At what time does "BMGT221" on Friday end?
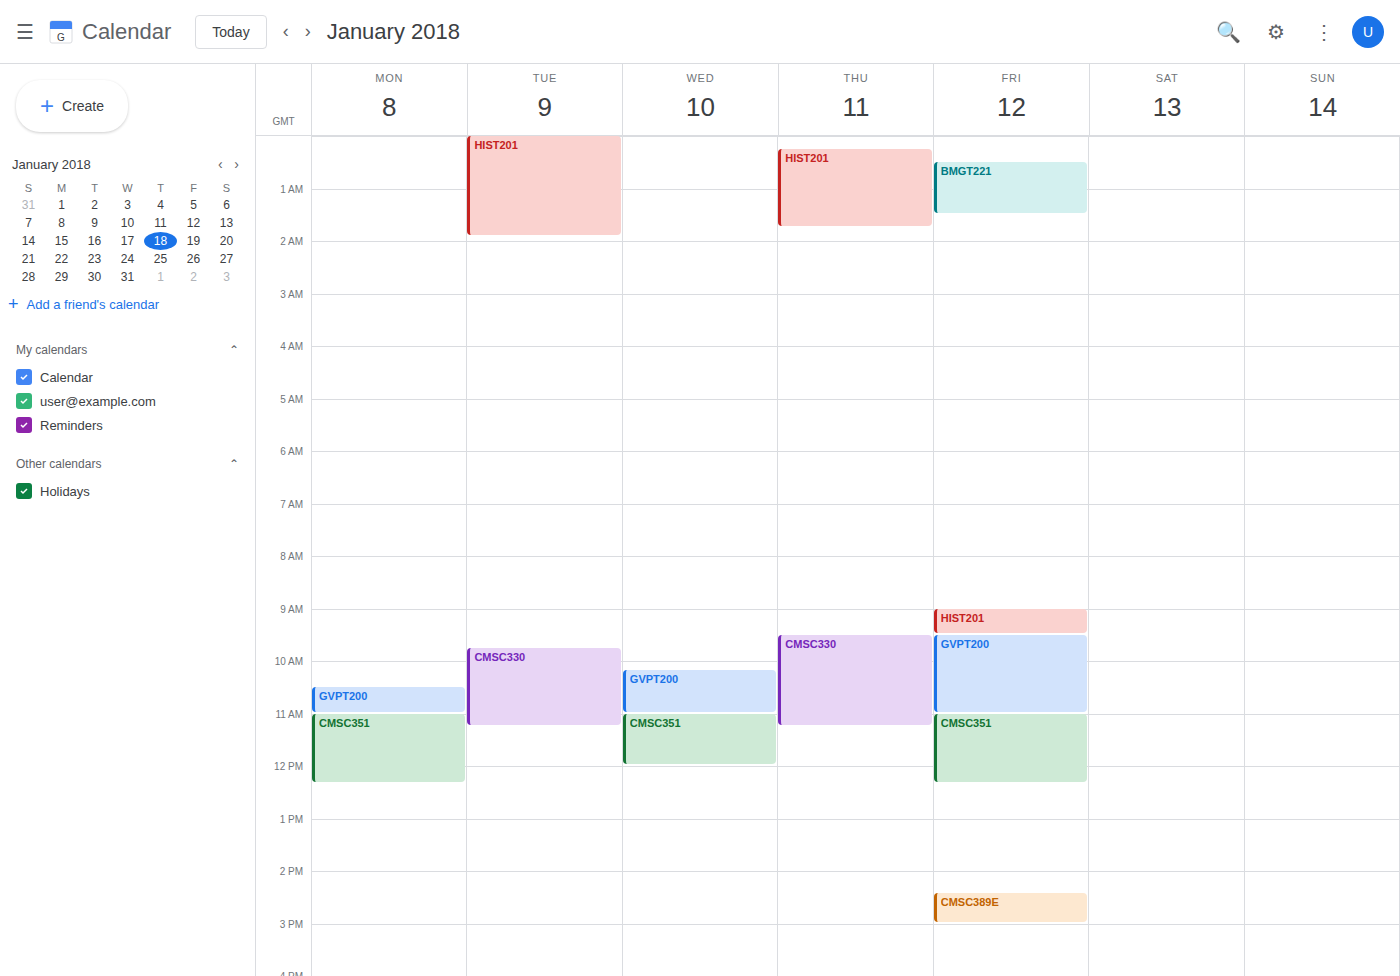
1:30 AM